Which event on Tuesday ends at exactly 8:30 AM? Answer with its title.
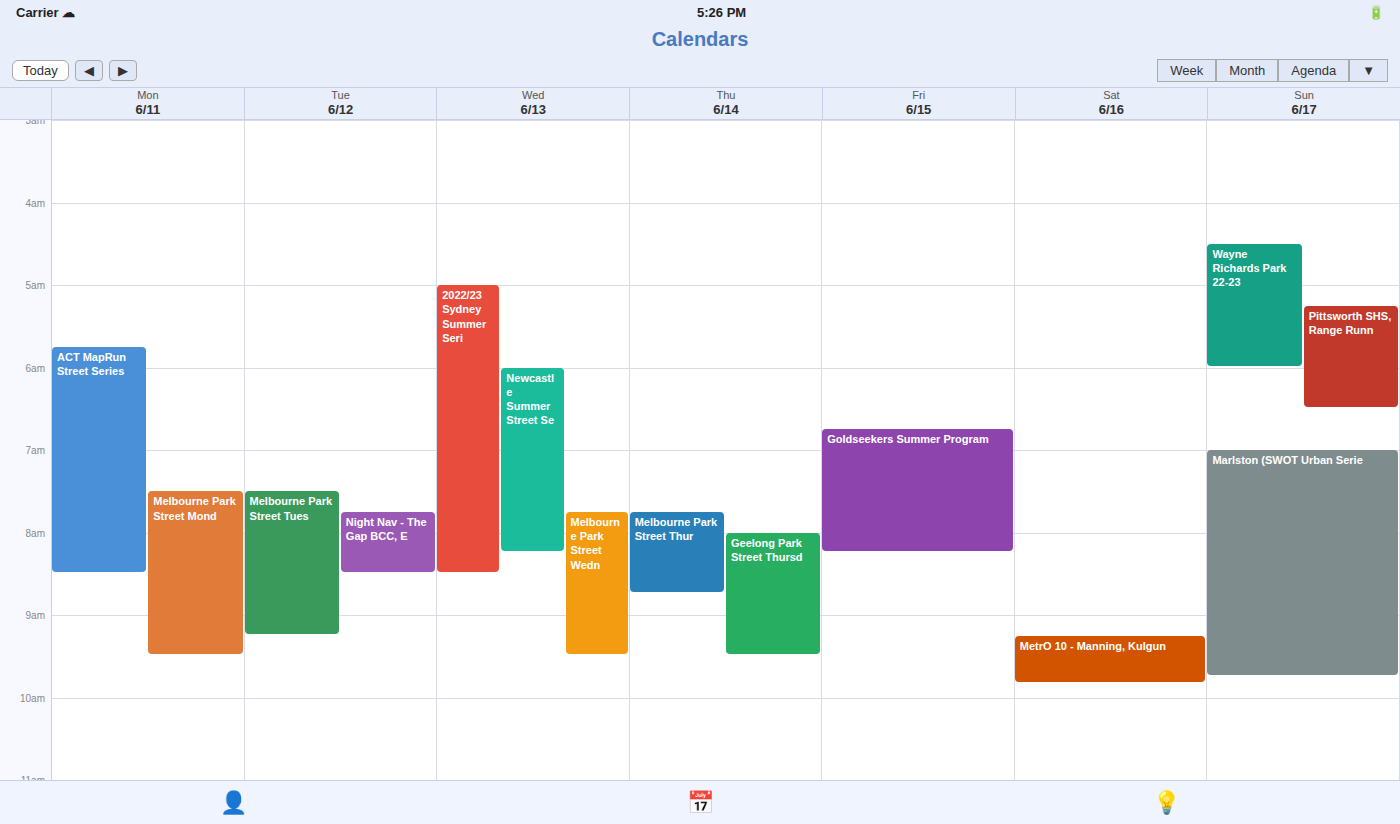
"Night Nav - The Gap BCC, E"